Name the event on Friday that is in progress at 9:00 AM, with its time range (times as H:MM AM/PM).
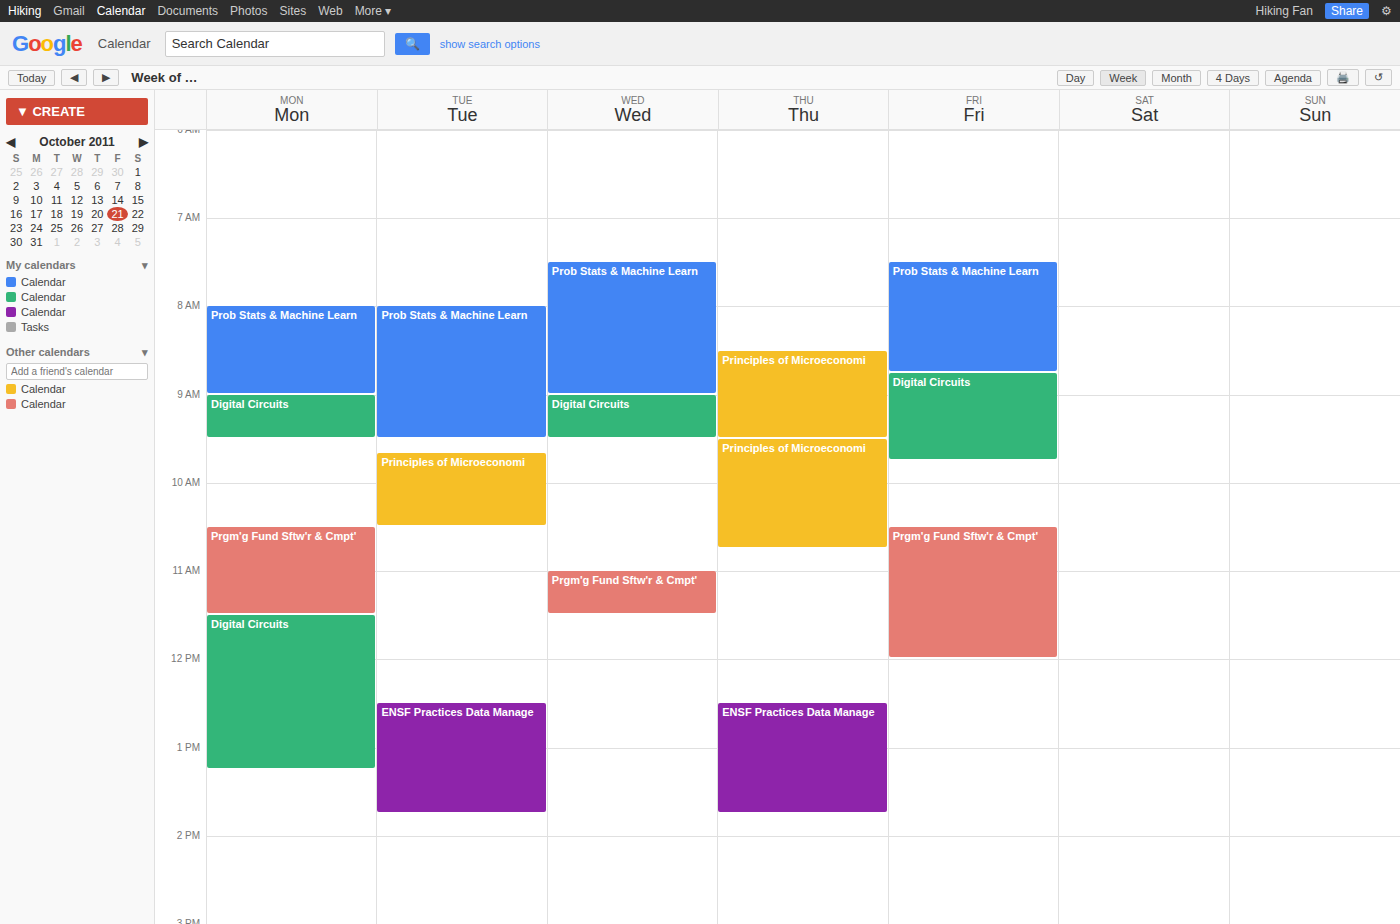
"Digital Circuits", 8:45 AM to 9:45 AM